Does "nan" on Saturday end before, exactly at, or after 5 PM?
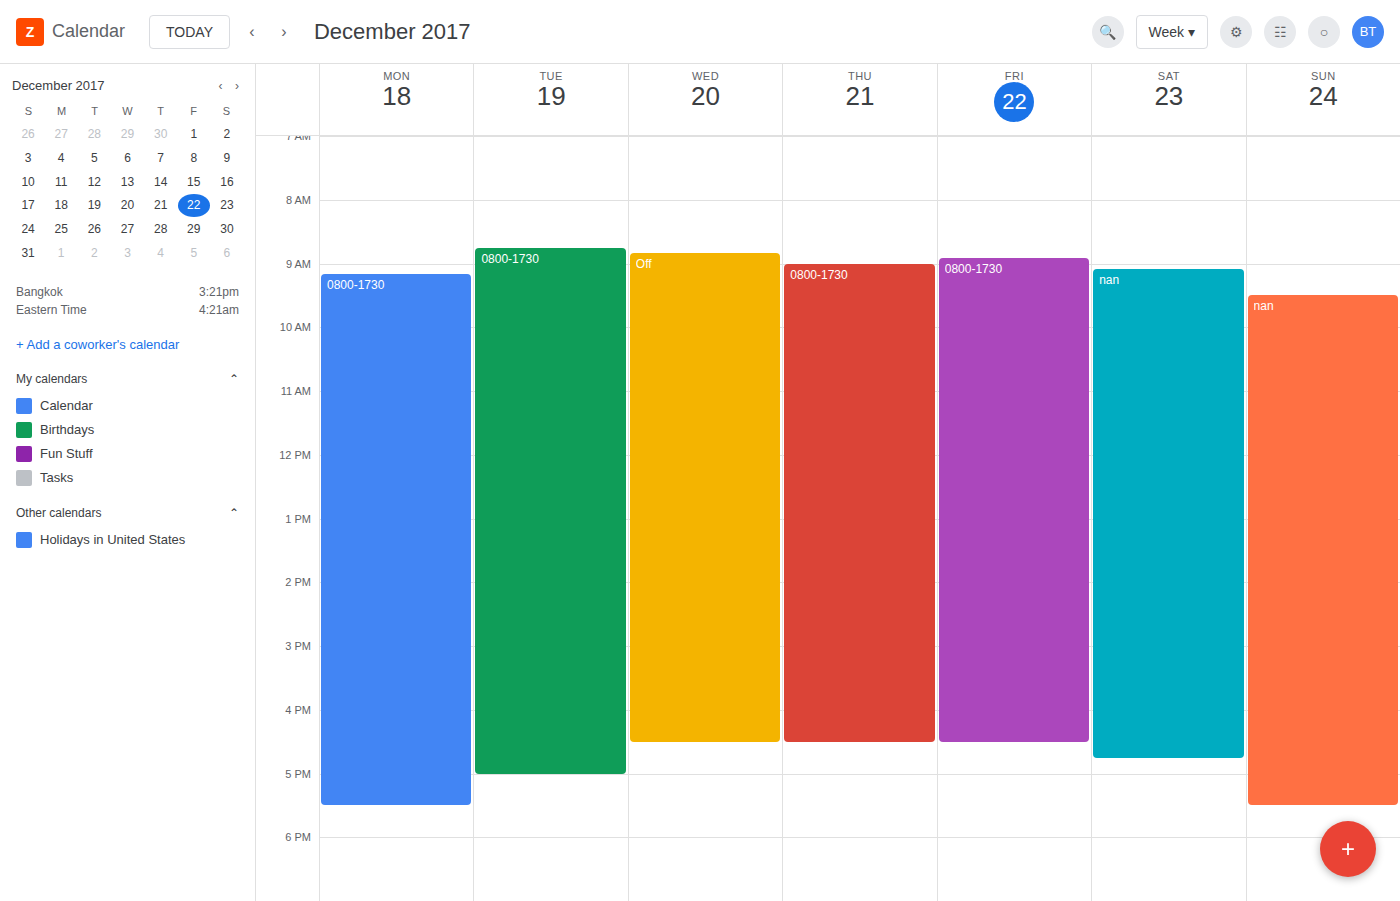
4:45 PM -- before 5 PM, 15 minutes above the 5 PM line.